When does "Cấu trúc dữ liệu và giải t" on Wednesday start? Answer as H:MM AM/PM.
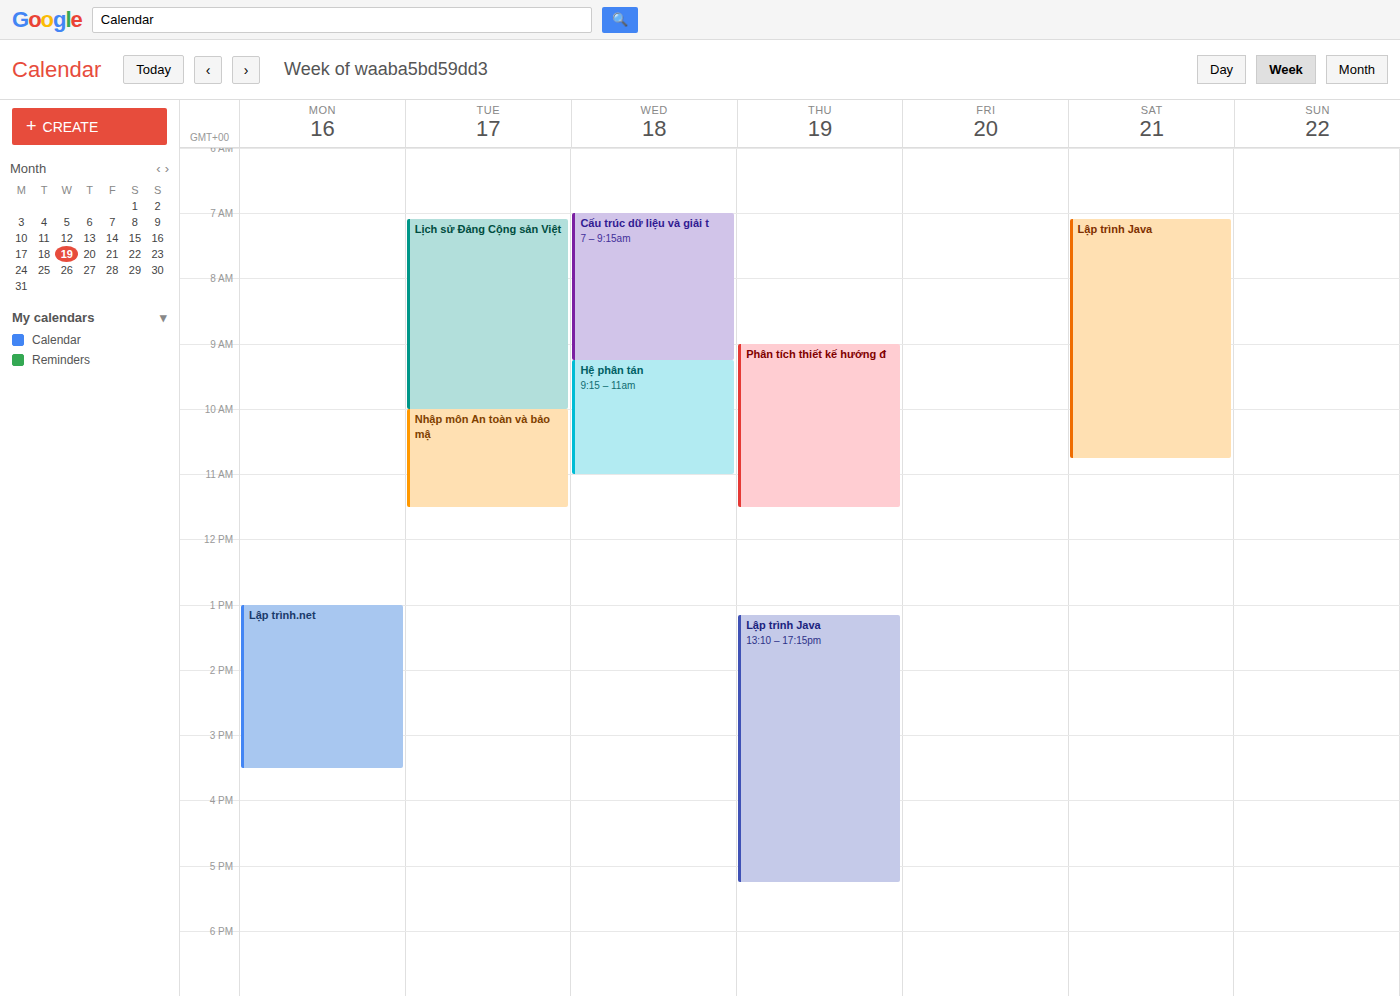
7:00 AM